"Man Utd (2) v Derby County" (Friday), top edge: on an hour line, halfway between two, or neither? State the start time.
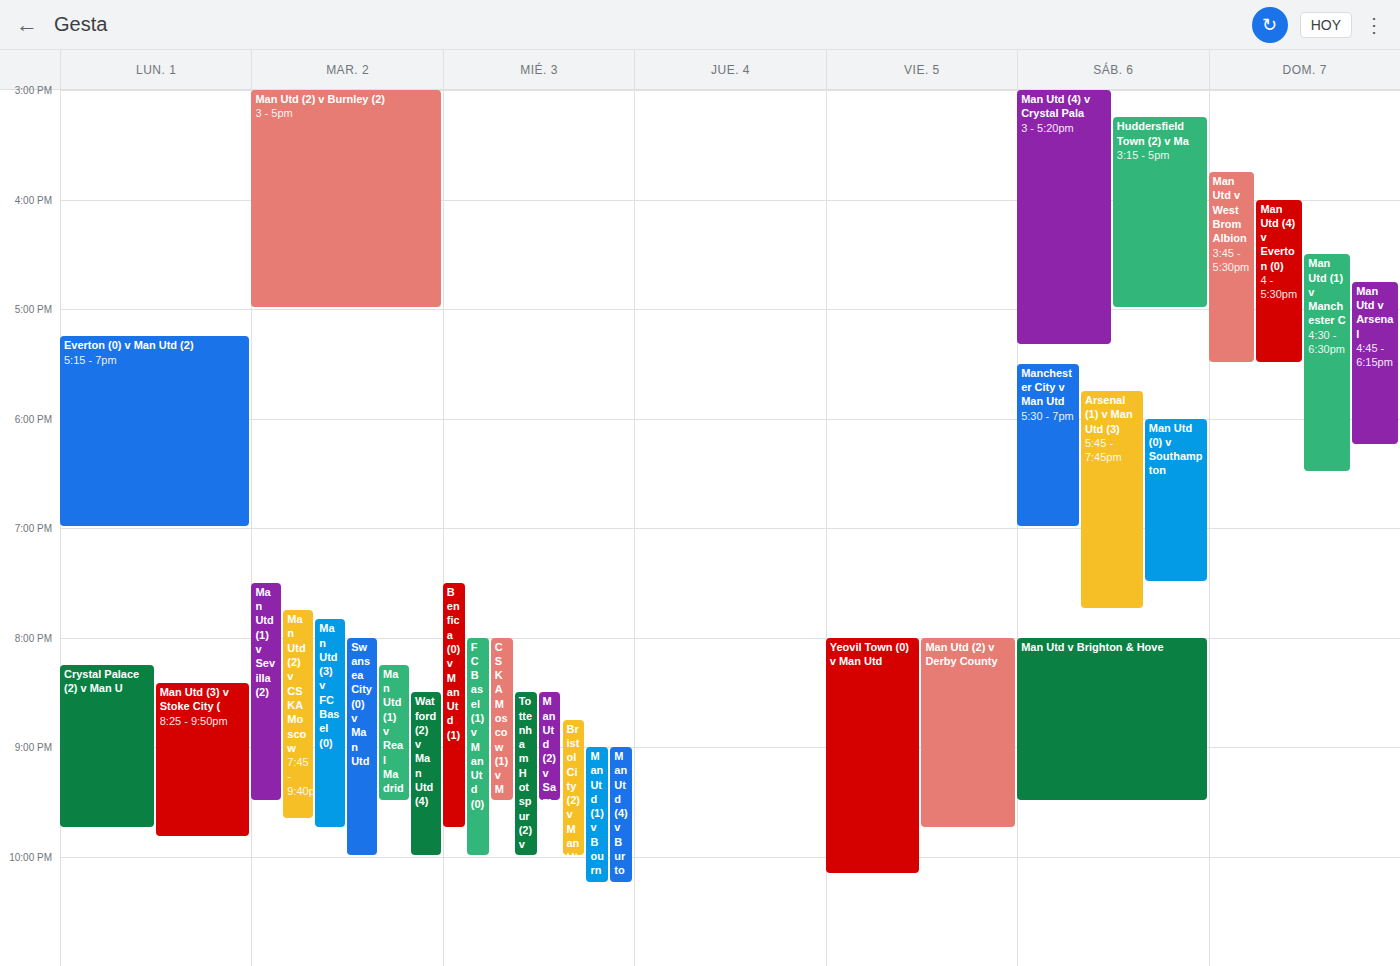
8:00 PM -- exactly on the 8 PM line.